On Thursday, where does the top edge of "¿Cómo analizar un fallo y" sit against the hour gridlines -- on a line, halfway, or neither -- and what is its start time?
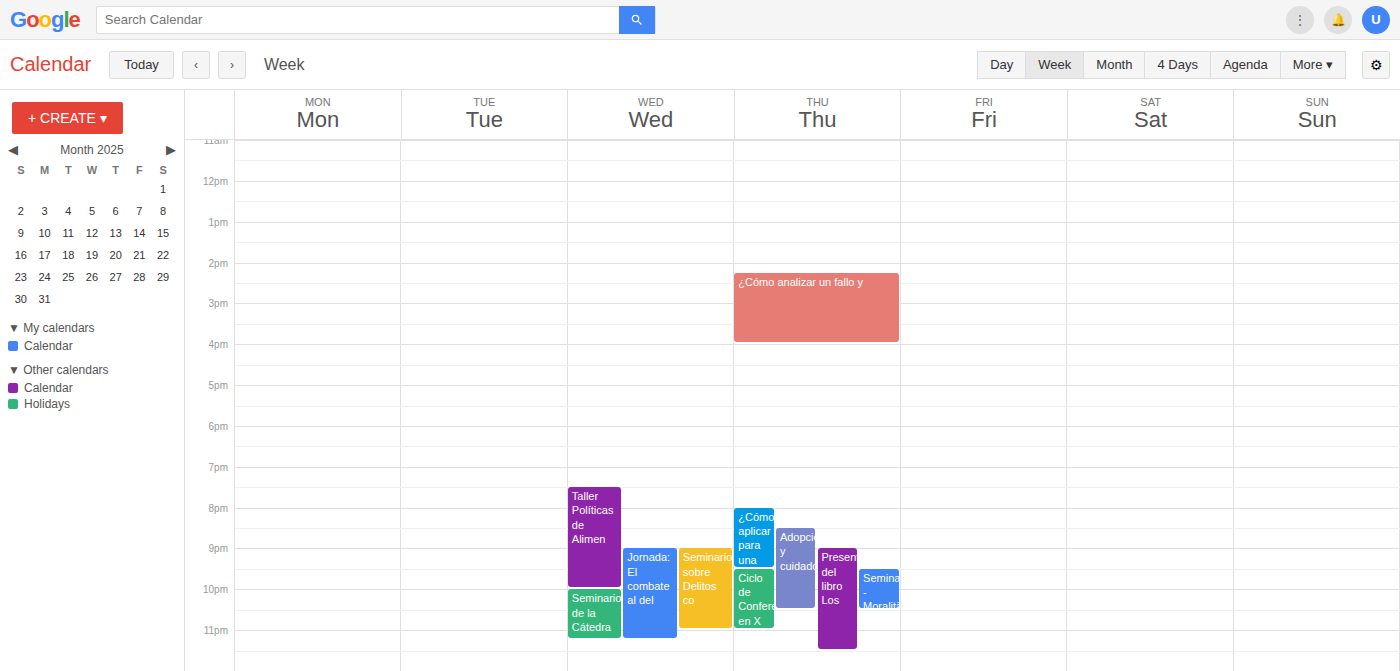
2:15 PM -- neither: a quarter of the way from the 2 PM line to the 3 PM line.